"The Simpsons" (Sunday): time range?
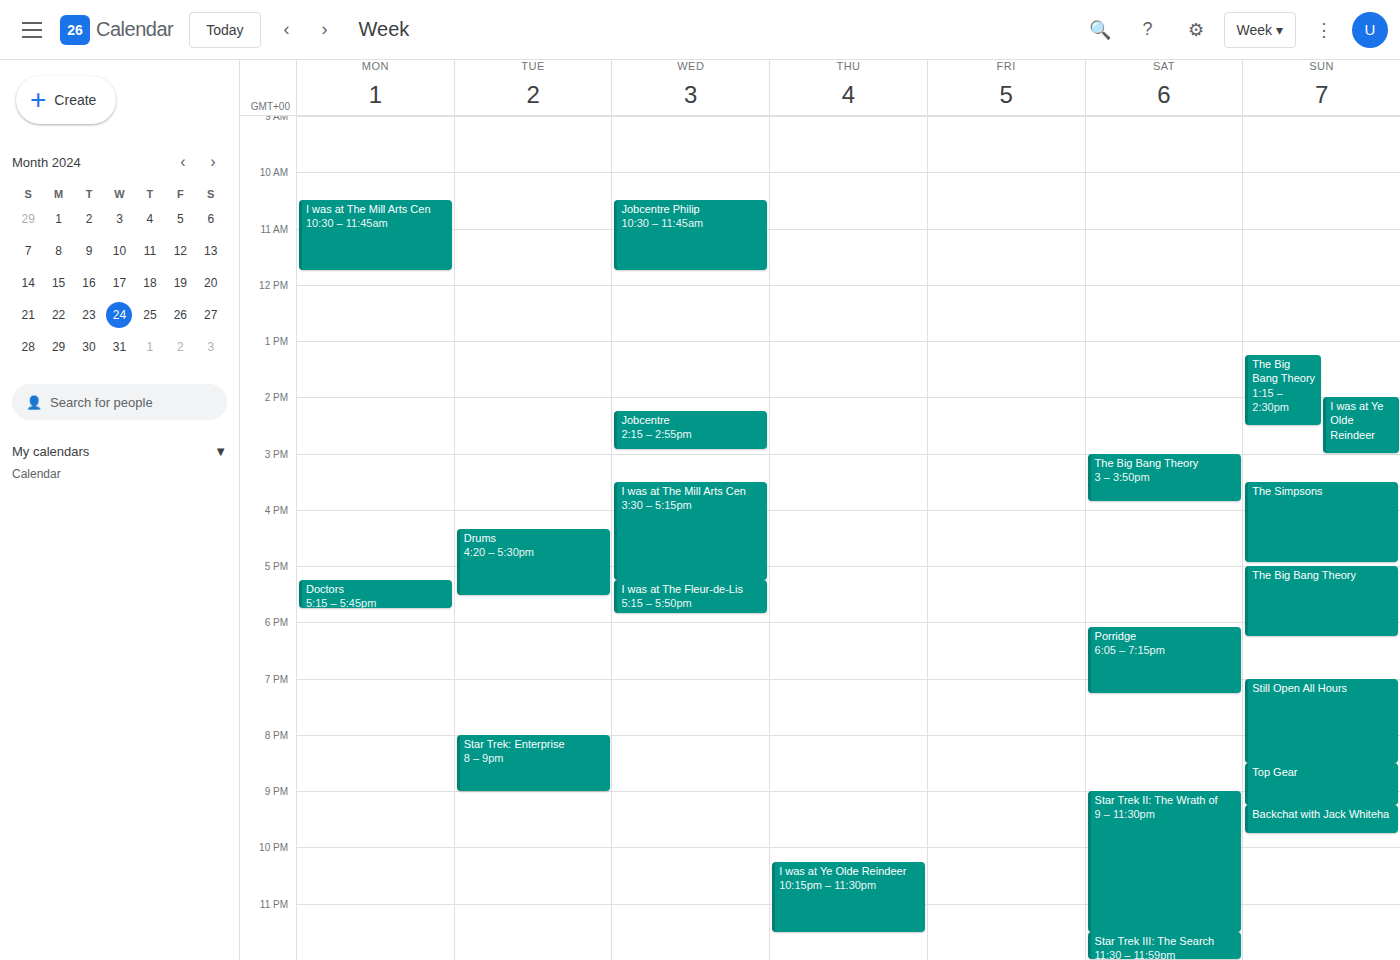
3:30 PM to 4:55 PM